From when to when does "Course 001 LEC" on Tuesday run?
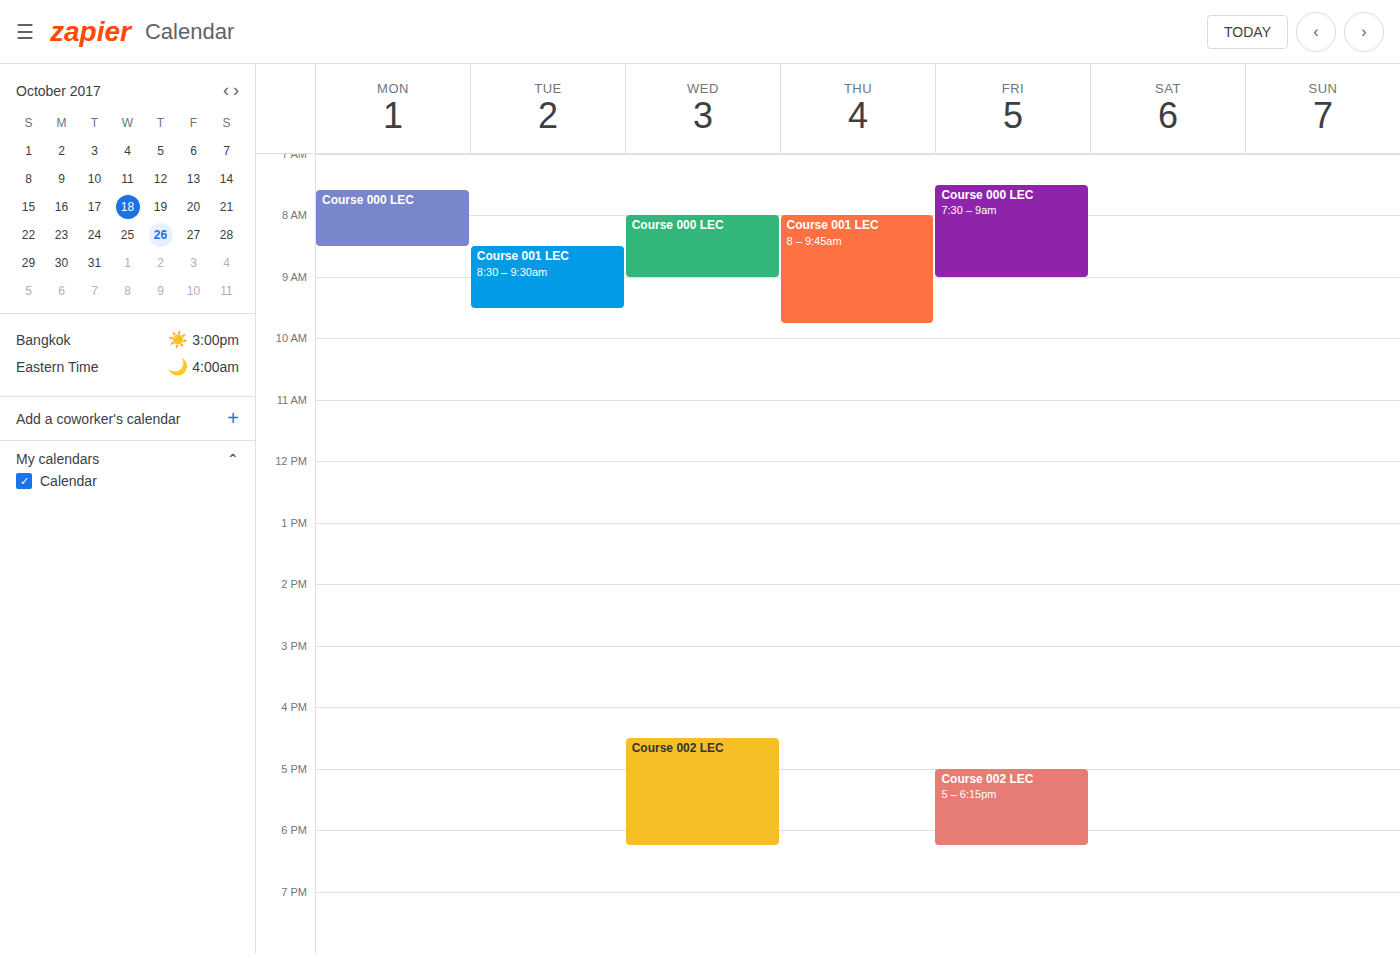
8:30 AM to 9:30 AM